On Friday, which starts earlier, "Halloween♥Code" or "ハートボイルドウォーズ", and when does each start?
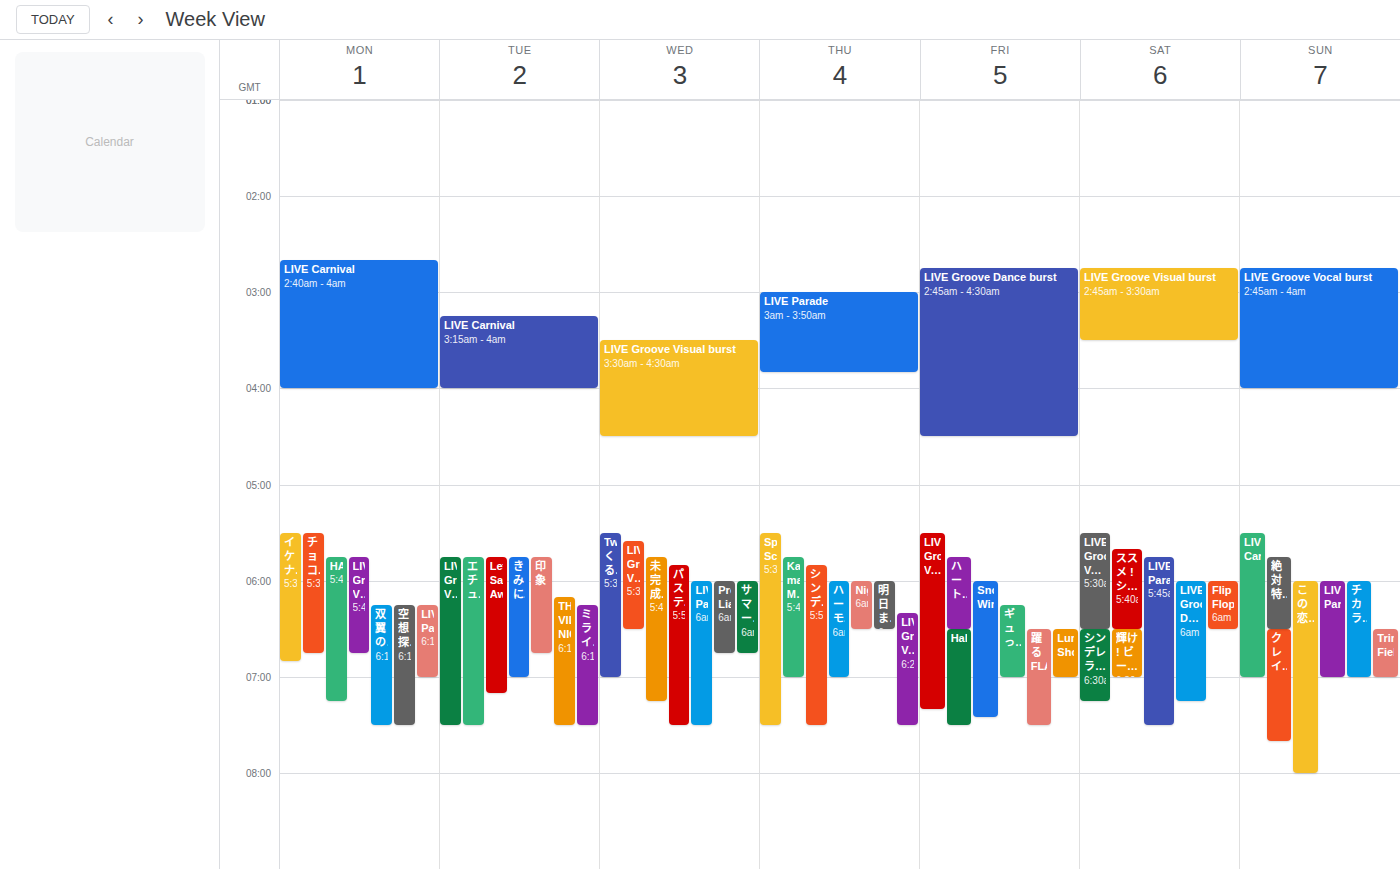
"ハートボイルドウォーズ" 5:45 AM; "Halloween♥Code" 6:30 AM.